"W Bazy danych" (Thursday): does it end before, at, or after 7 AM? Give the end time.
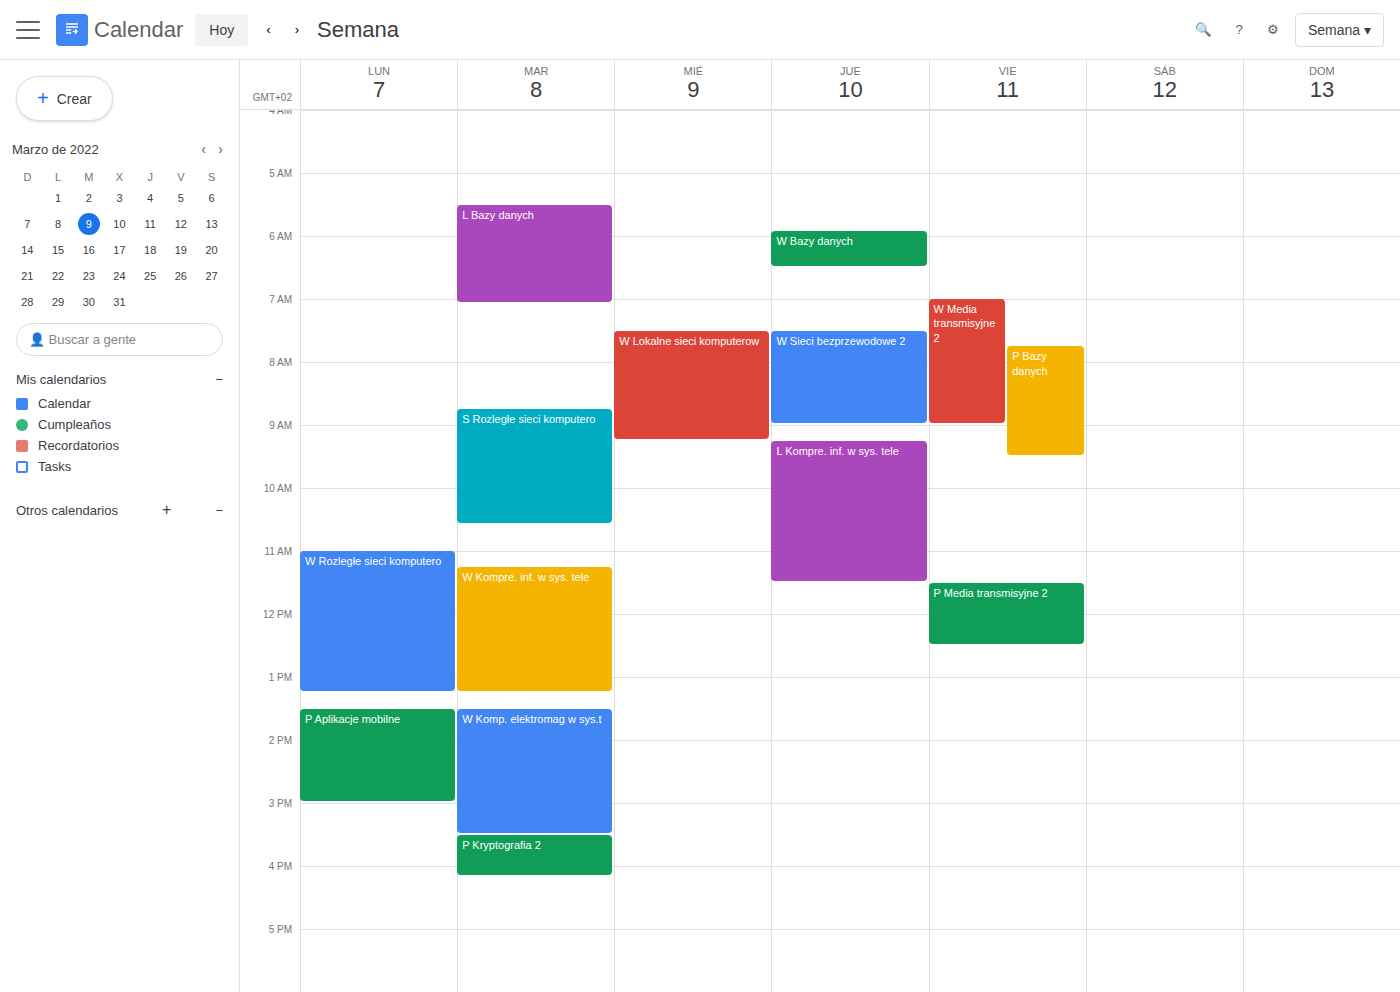
6:30 AM -- before 7 AM, 30 minutes above the 7 AM line.